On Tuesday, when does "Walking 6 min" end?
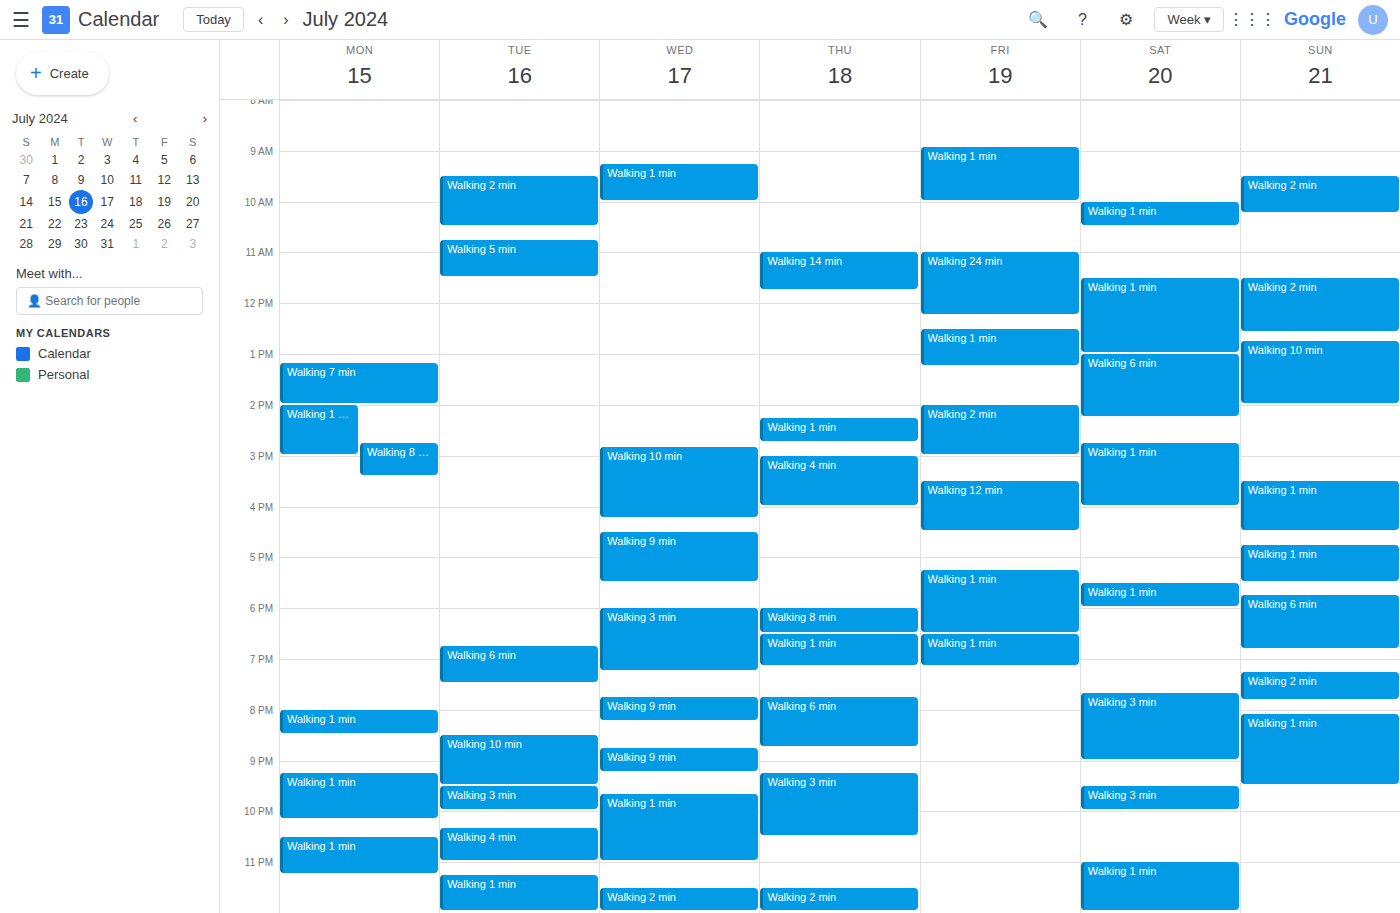
19:30